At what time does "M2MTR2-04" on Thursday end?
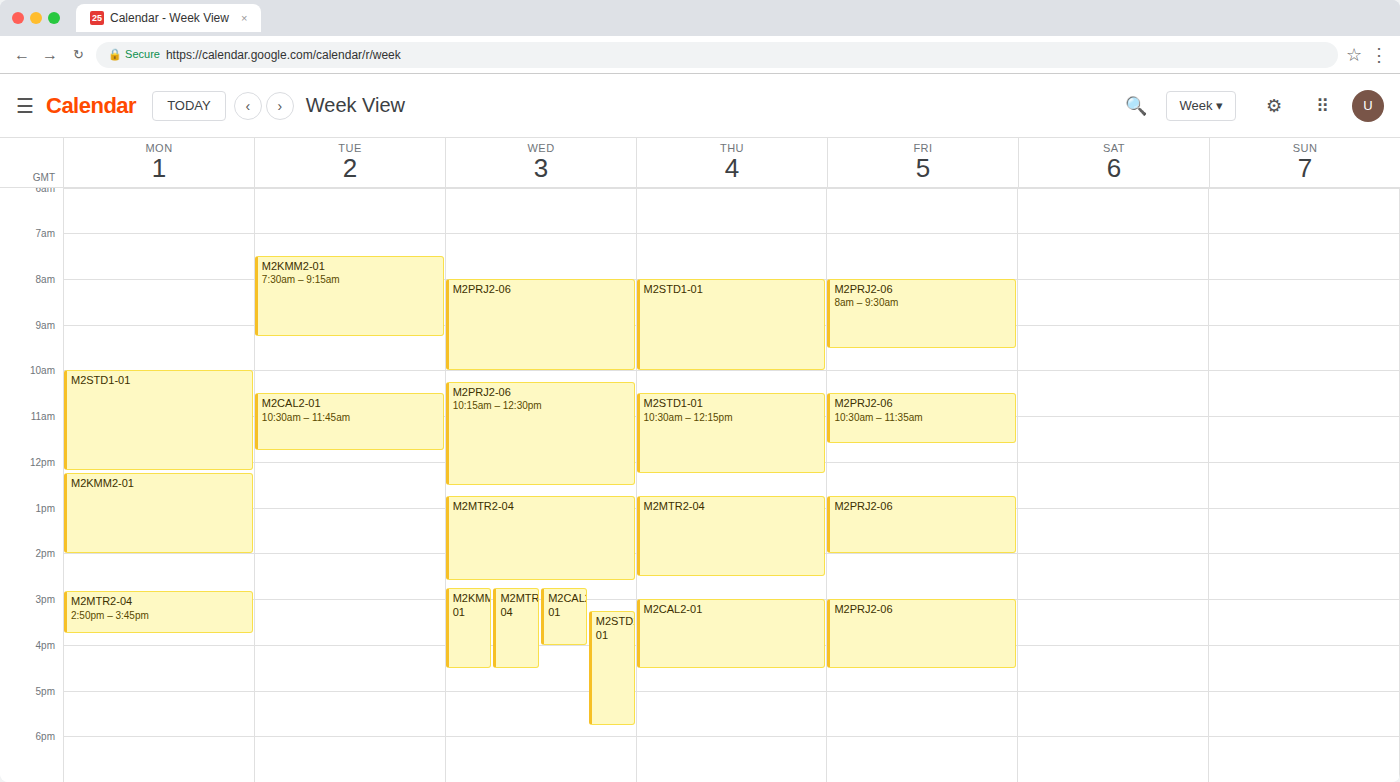
2:30 PM